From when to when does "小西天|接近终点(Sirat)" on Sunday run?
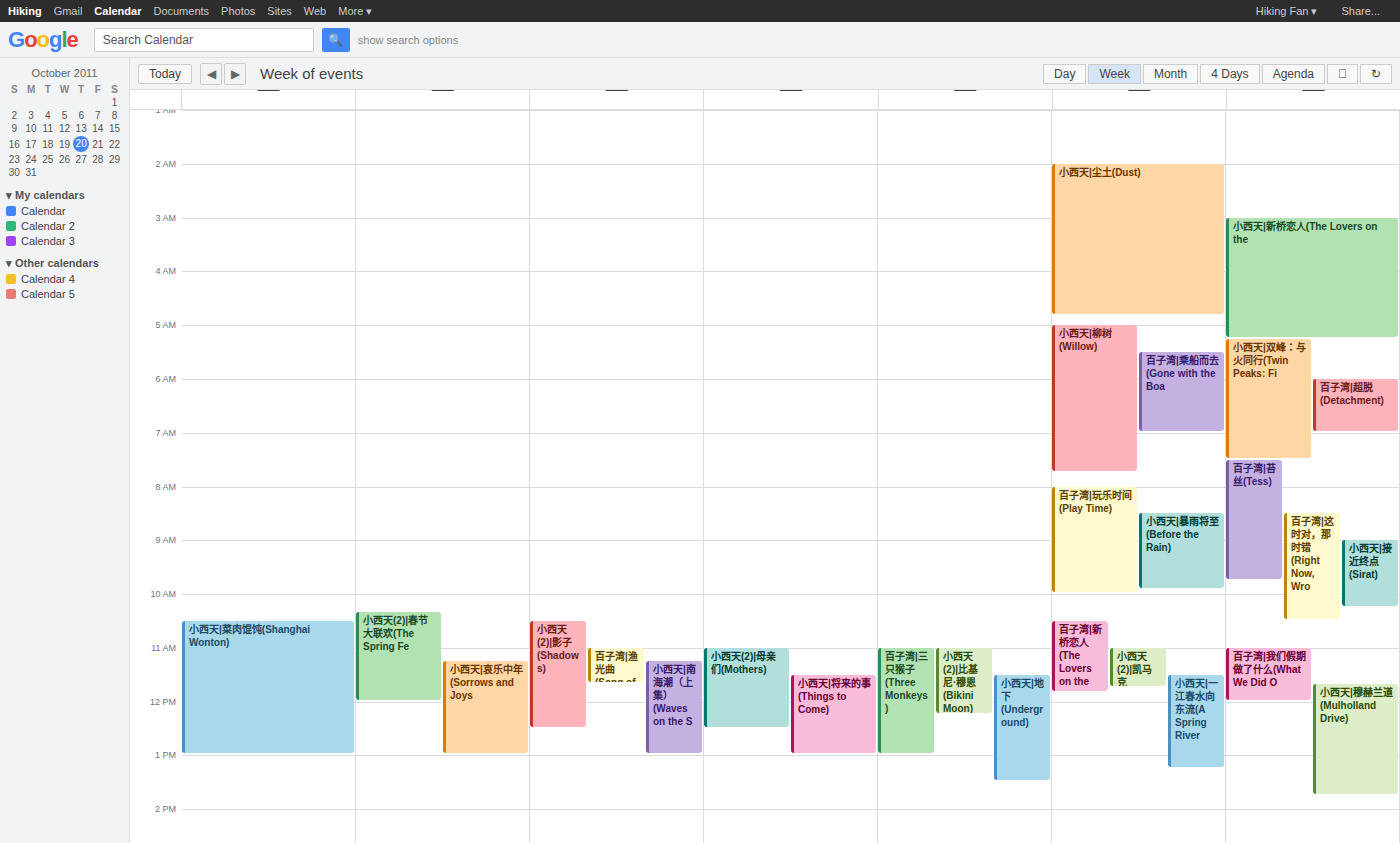
9:00 AM to 10:15 AM